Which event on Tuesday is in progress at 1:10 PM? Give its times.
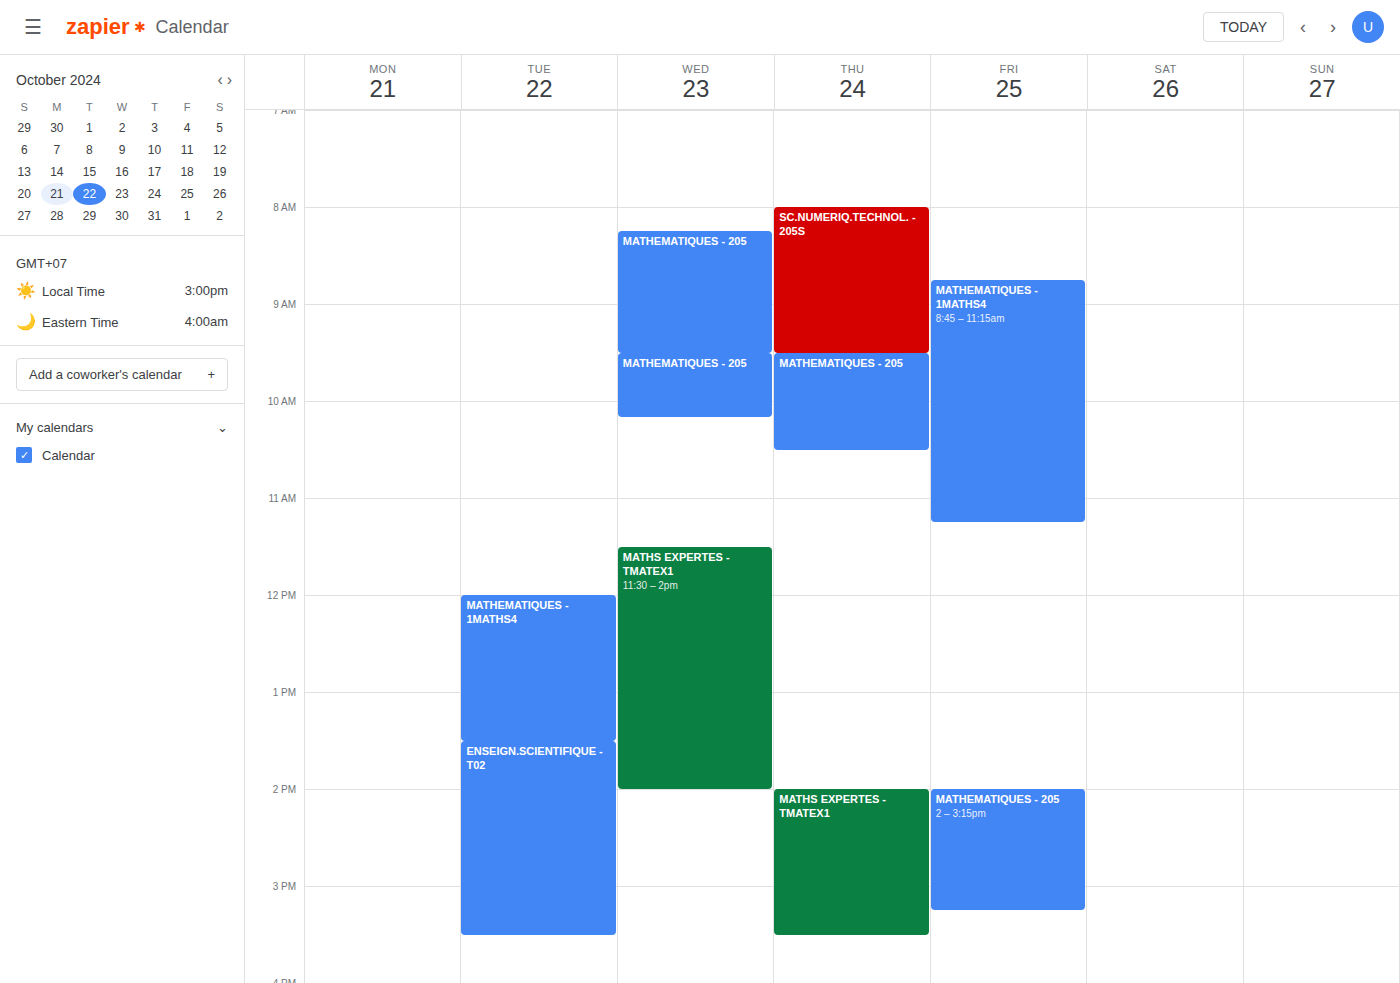
"MATHEMATIQUES - 1MATHS4", 12:00 PM to 1:30 PM